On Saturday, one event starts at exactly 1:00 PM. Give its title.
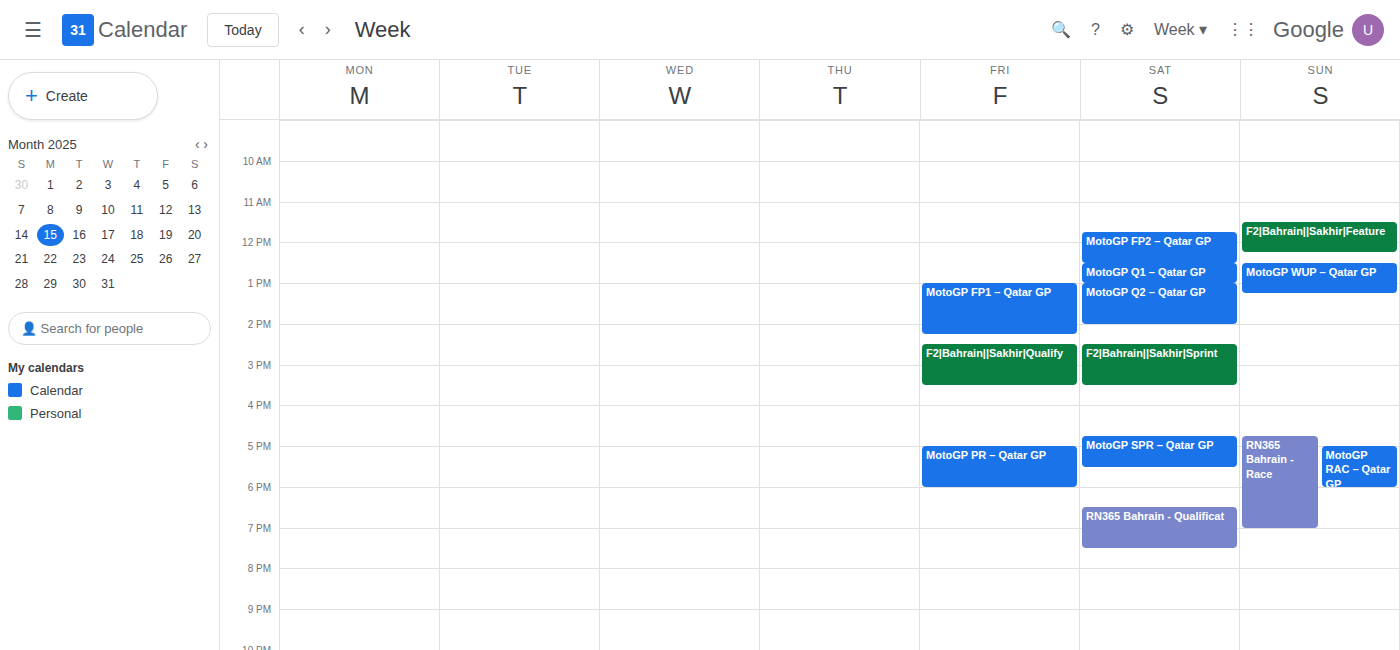
"MotoGP Q2 – Qatar GP"